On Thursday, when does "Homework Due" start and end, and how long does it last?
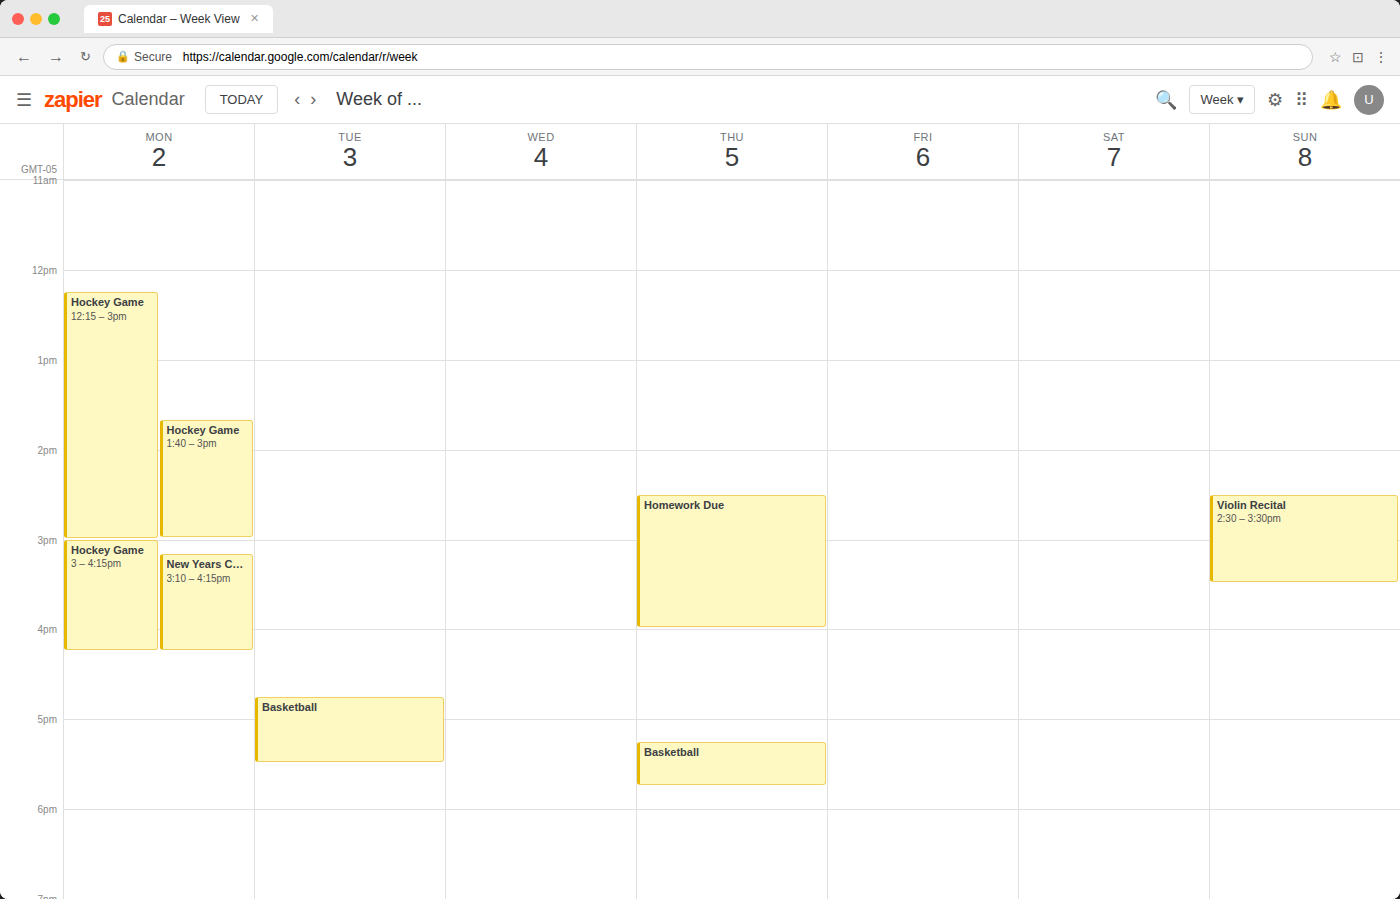
14:30 to 16:00, 1 hour 30 minutes